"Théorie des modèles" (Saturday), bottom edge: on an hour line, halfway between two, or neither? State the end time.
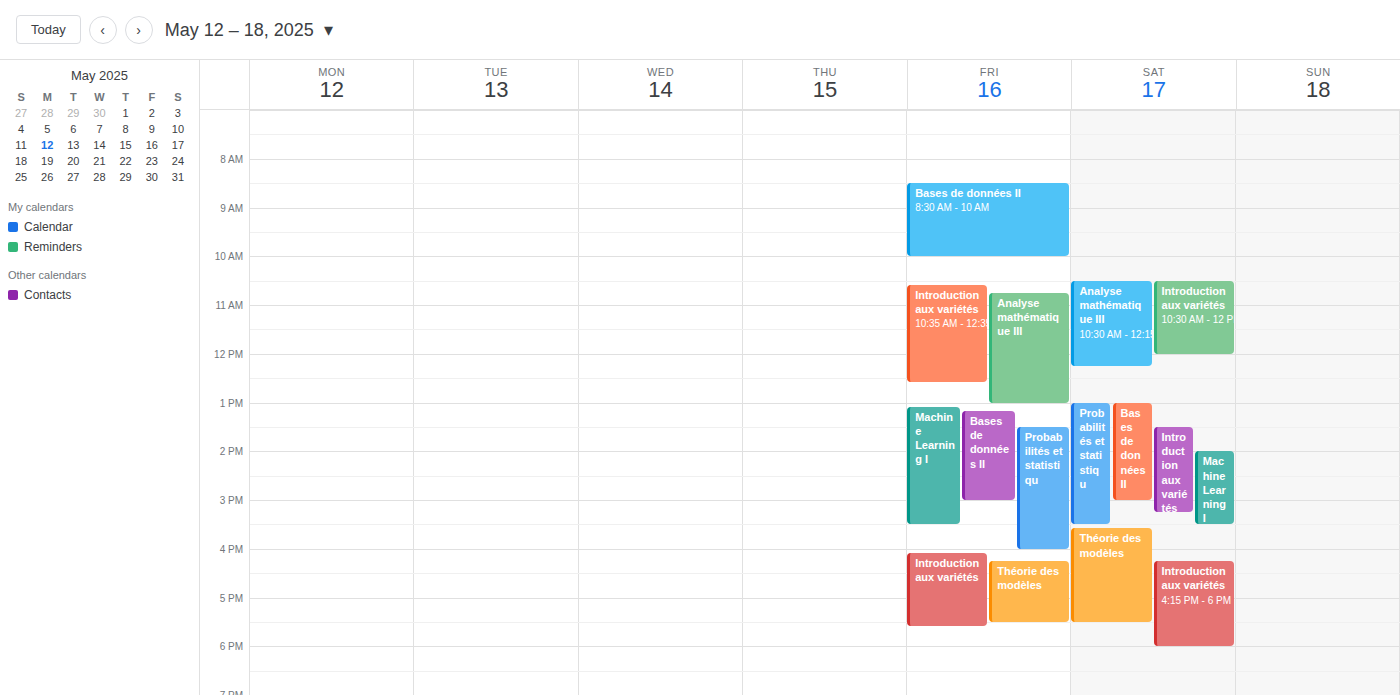
5:30 PM -- halfway between the 5 PM and 6 PM lines.